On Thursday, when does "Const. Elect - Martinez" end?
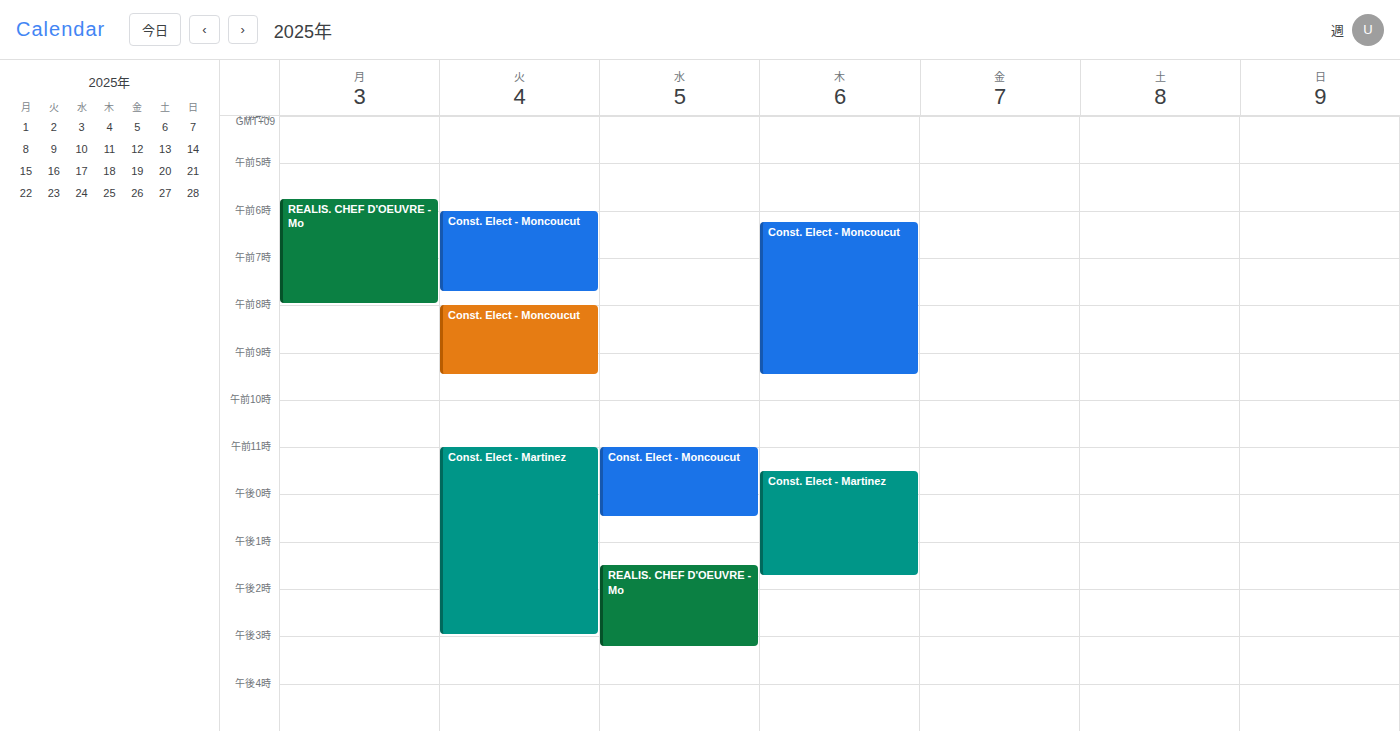
1:45 PM